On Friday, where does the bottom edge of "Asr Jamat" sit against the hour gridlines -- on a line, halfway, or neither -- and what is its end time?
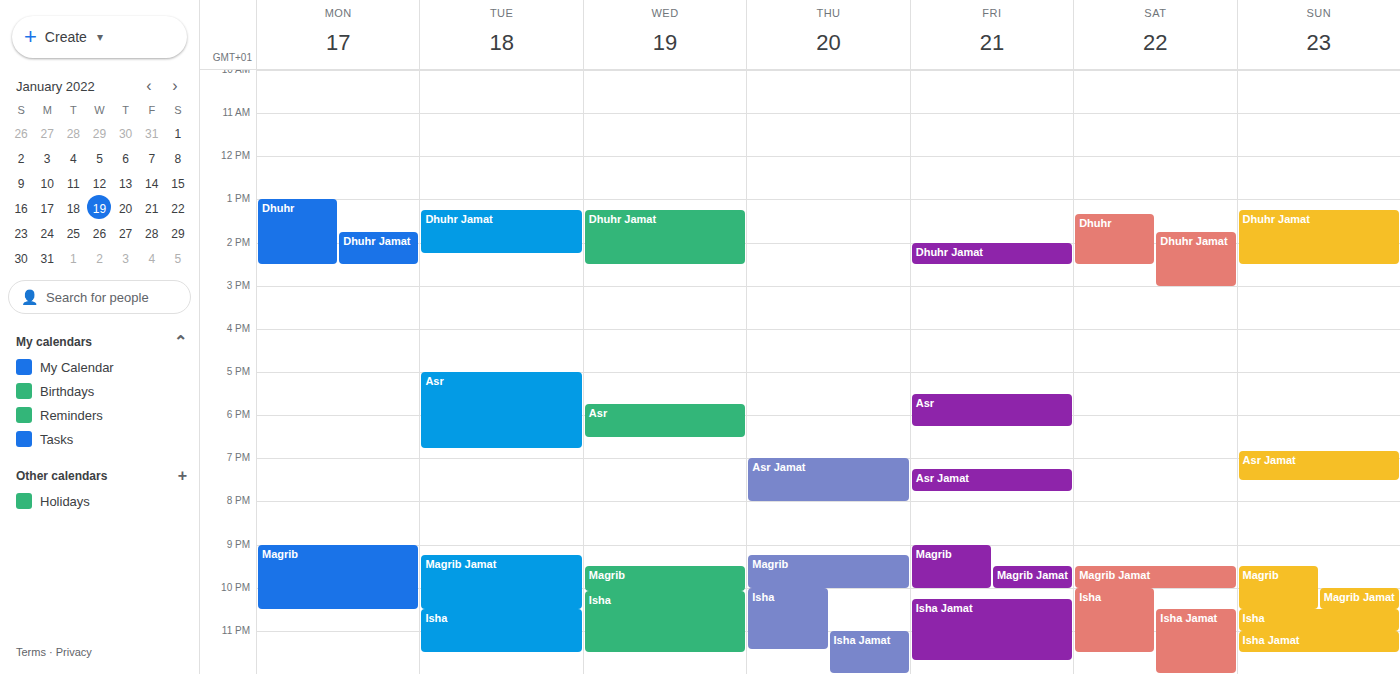
7:45 PM -- neither: three quarters of the way from the 7 PM line to the 8 PM line.